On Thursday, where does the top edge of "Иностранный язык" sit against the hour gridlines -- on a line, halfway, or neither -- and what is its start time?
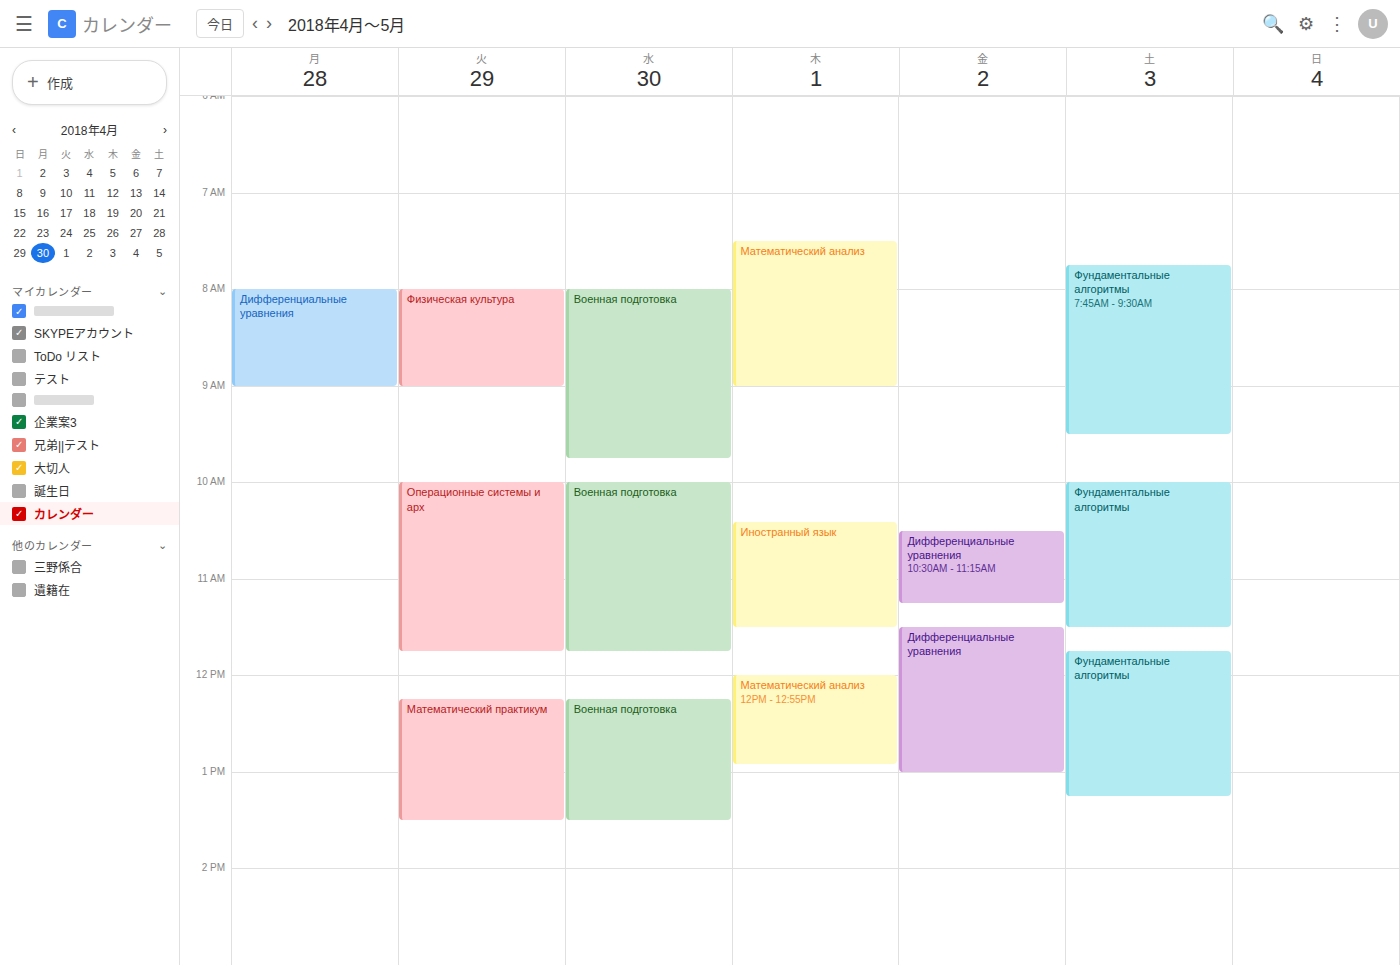
10:25 -- neither: 25 minutes below the 10:00 line and 35 minutes above the 11:00 line.